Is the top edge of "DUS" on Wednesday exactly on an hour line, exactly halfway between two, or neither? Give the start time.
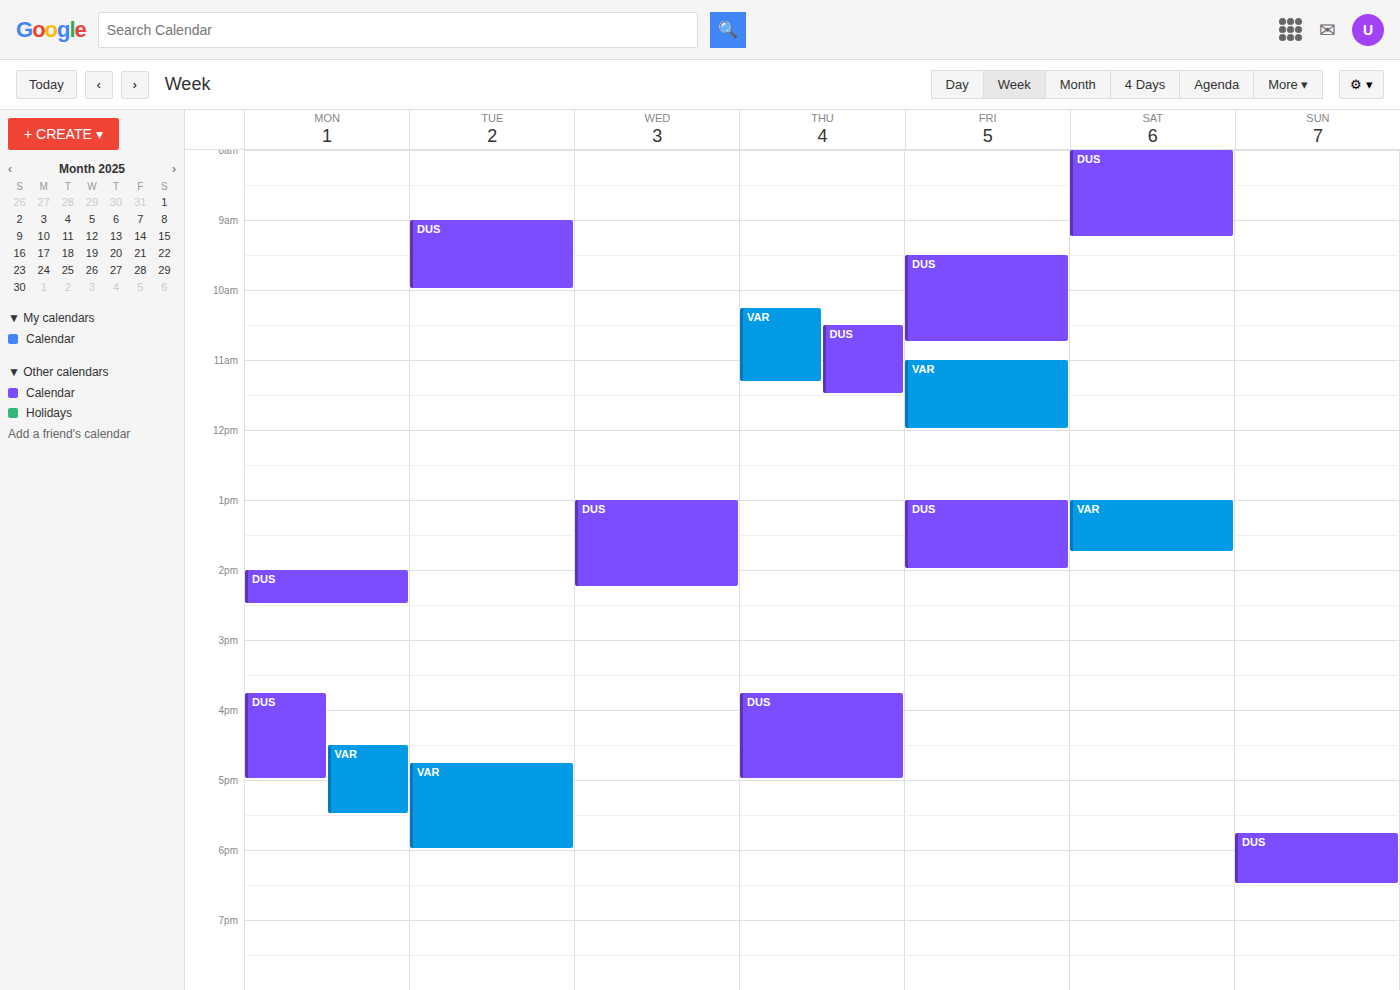
1:00 PM -- exactly on the 1 PM line.